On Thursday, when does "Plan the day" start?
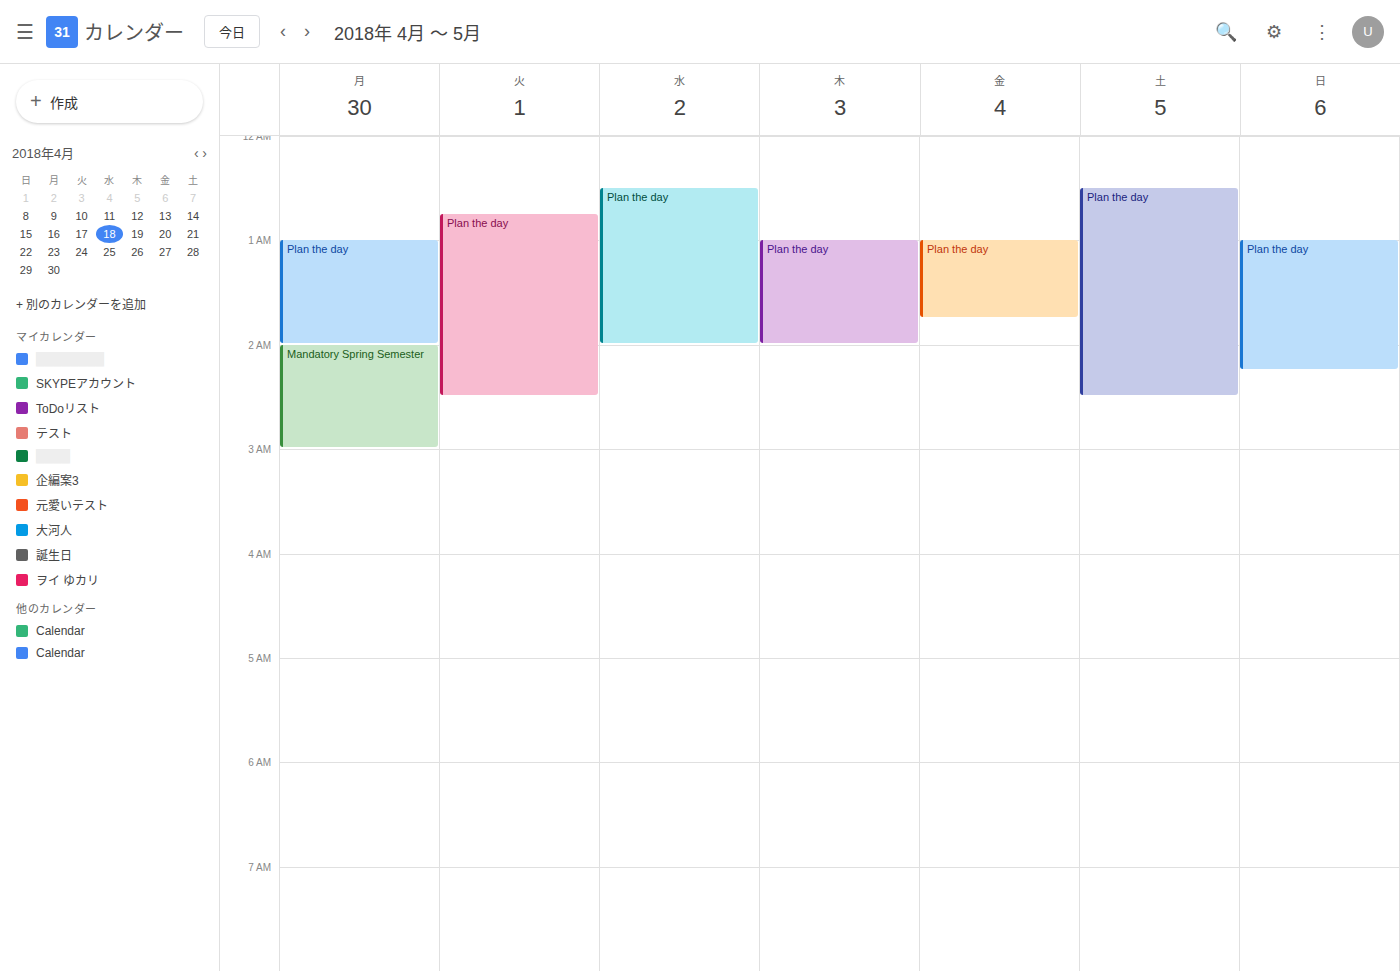
1:00 AM